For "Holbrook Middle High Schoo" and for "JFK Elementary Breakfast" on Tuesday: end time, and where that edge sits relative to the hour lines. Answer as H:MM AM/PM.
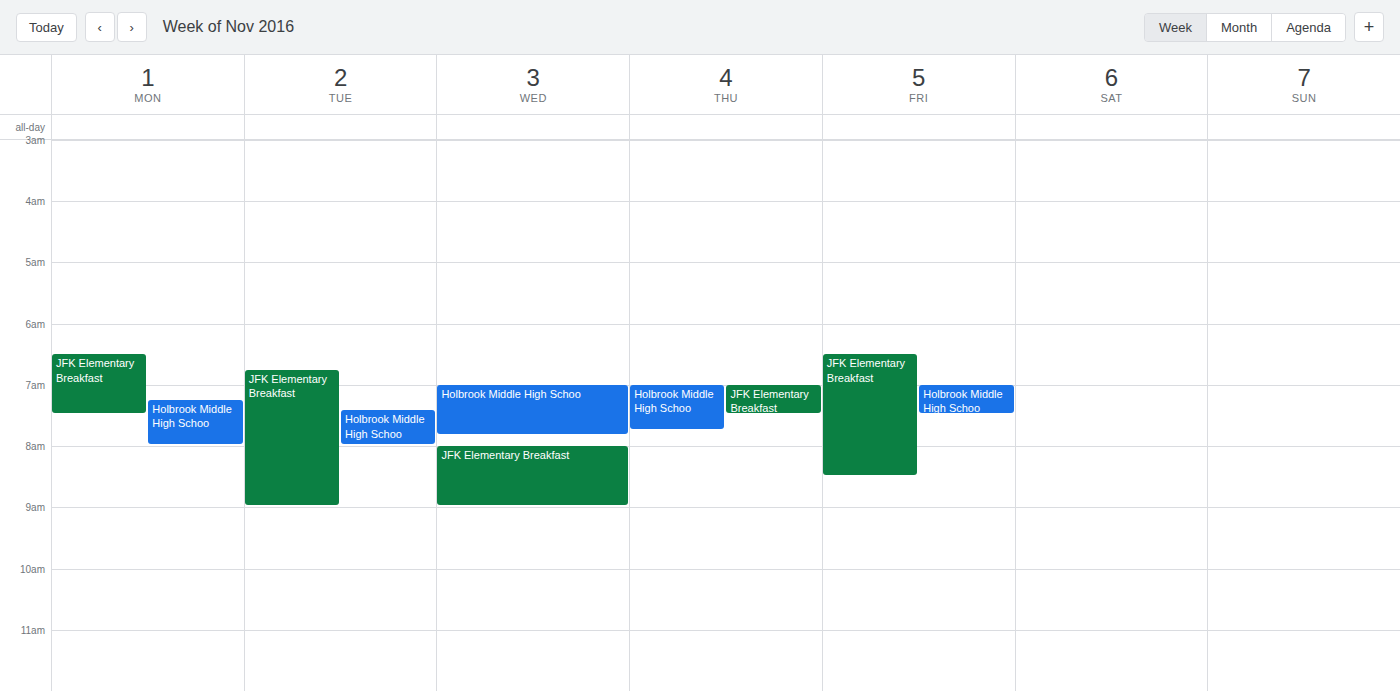
"Holbrook Middle High Schoo": 8:00 AM, exactly on the 8 AM line. "JFK Elementary Breakfast": 9:00 AM, exactly on the 9 AM line.